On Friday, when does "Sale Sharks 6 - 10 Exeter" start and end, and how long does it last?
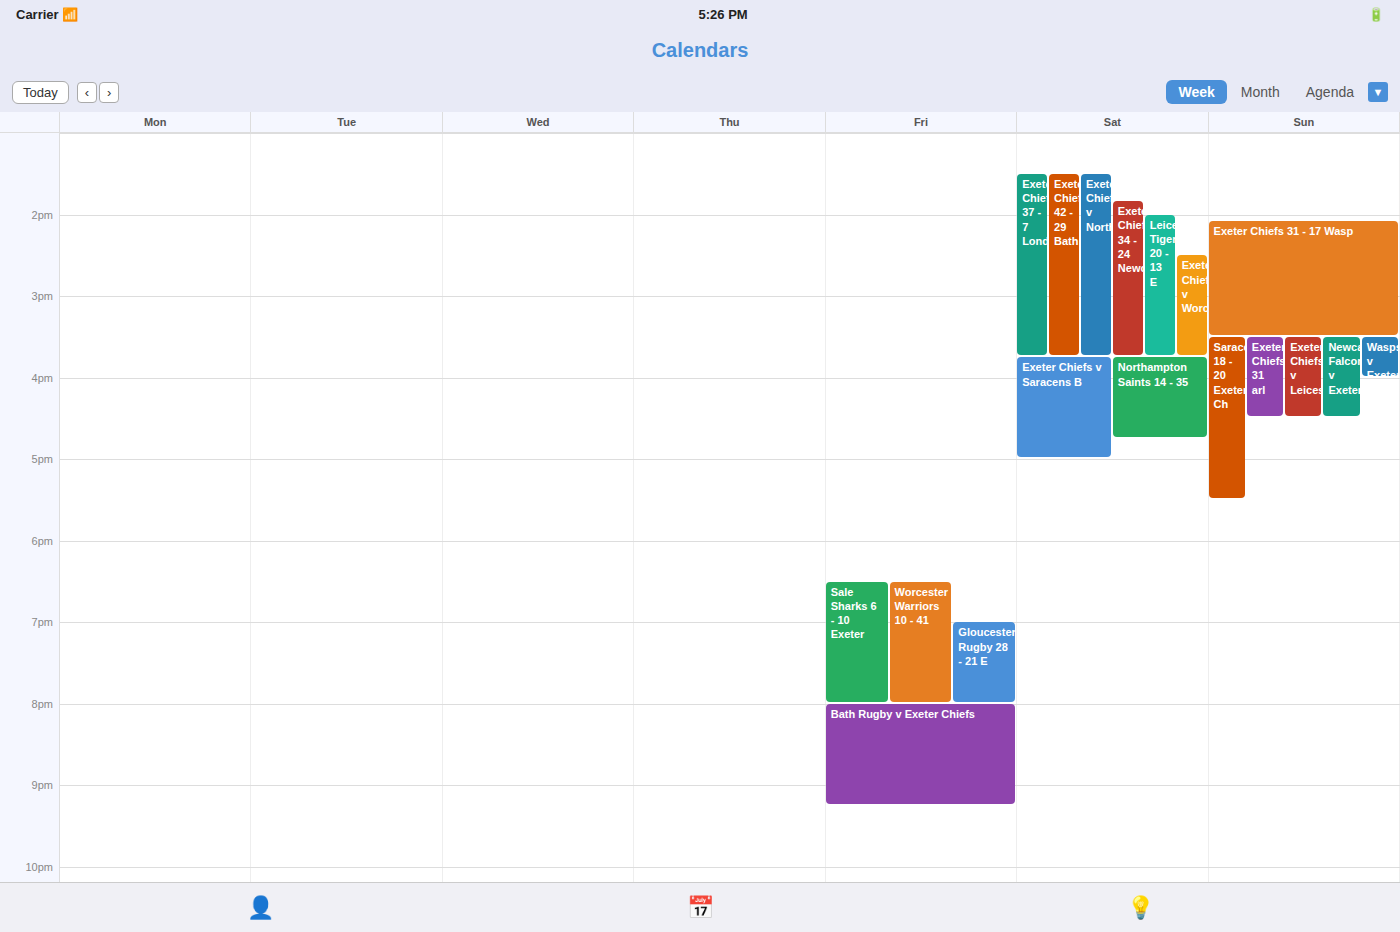
6:30 PM to 8:00 PM, 1 hour 30 minutes